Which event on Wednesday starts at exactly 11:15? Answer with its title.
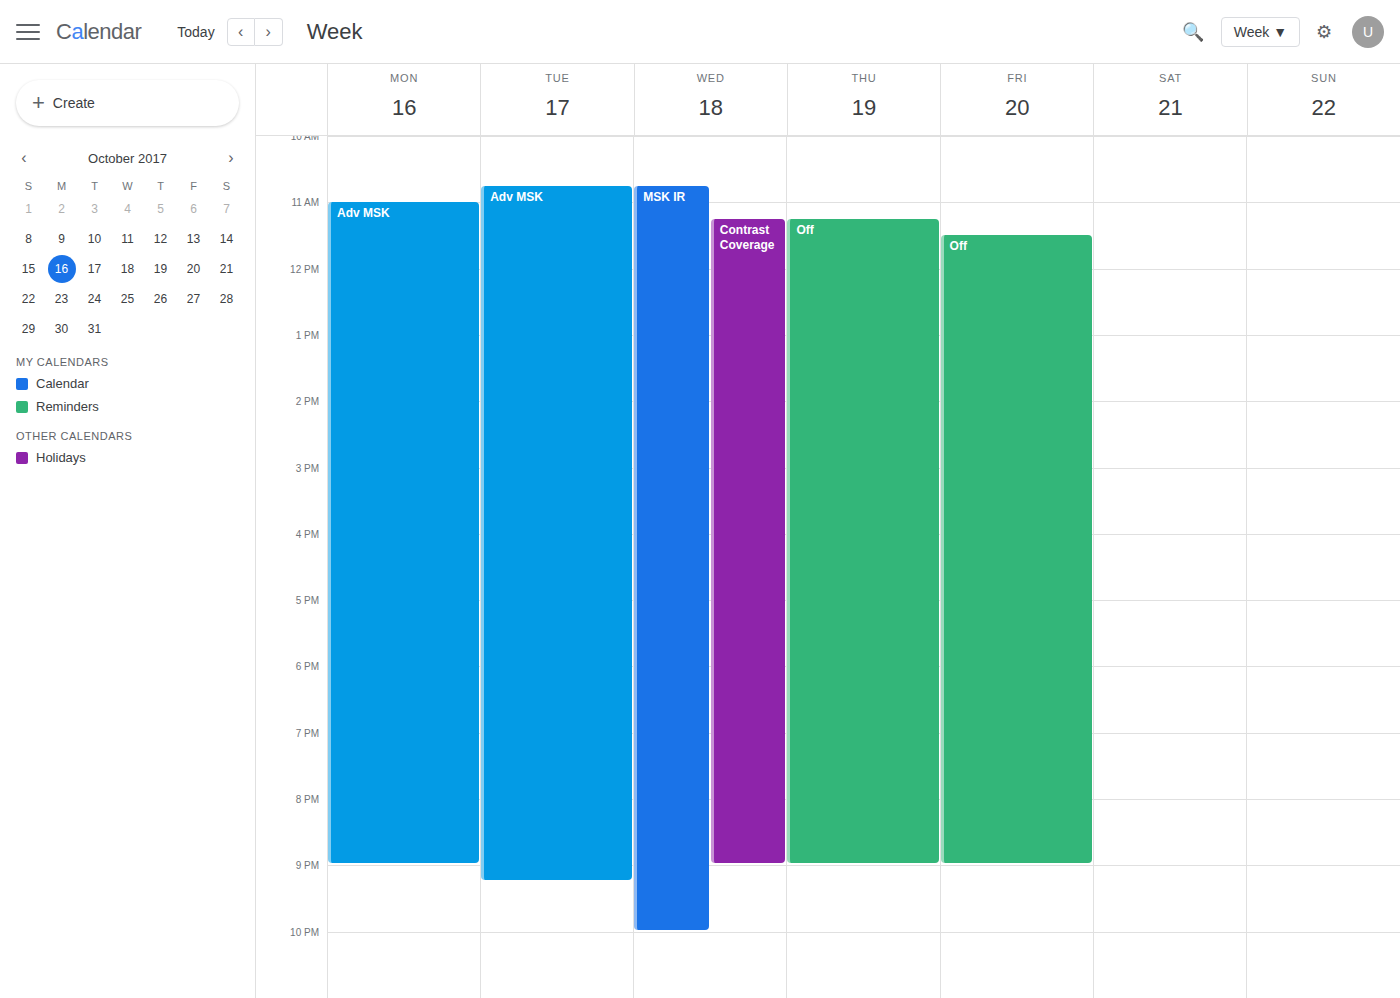
"Contrast Coverage"